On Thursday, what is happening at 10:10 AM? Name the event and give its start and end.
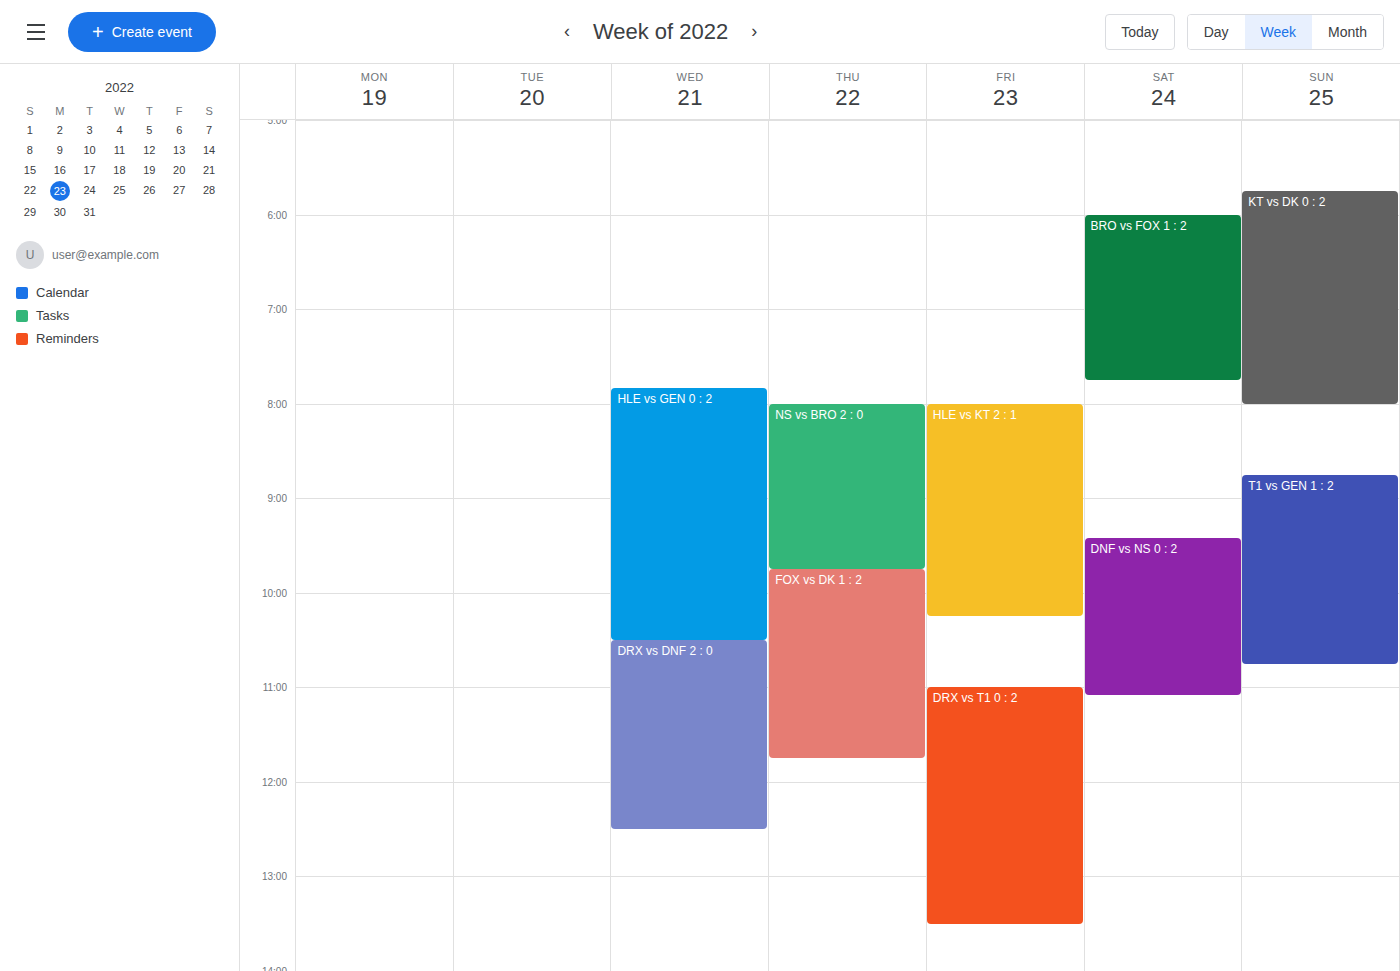
"FOX vs DK 1 : 2", 9:45 AM to 11:45 AM